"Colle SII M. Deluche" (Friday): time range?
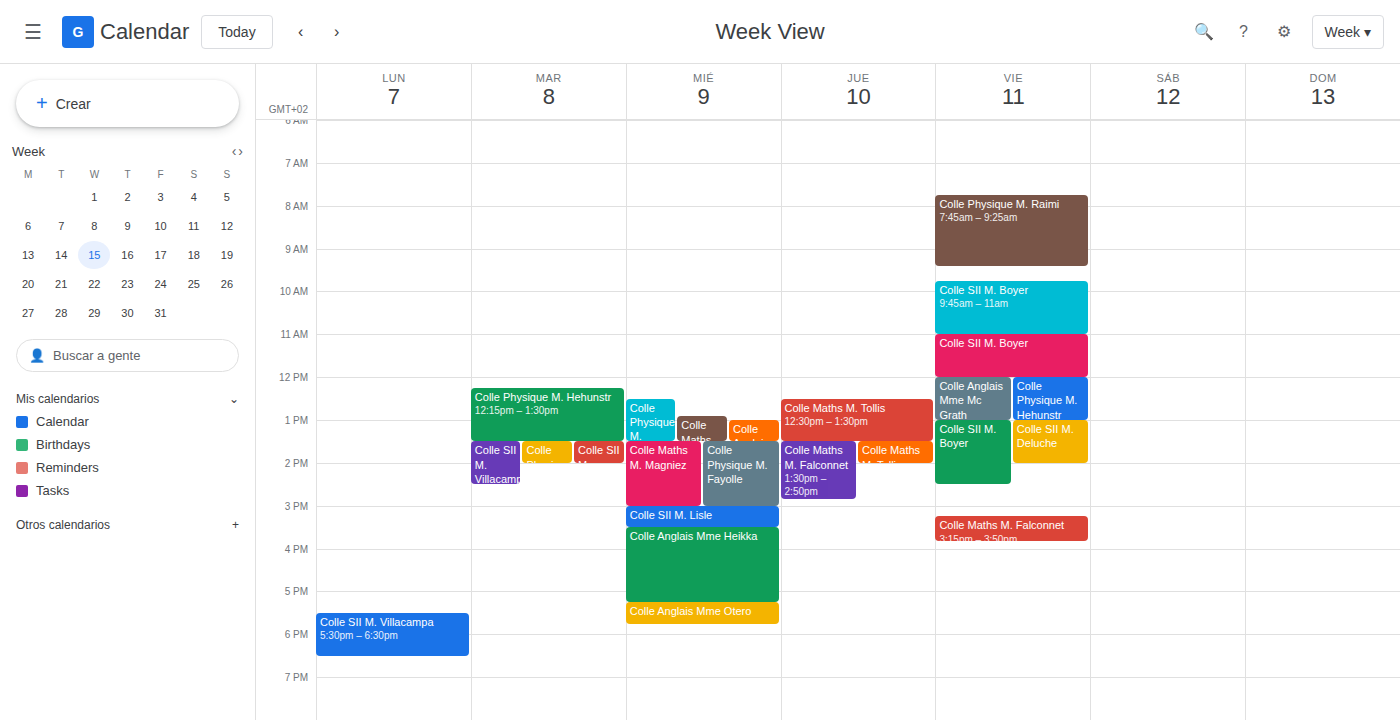
1:00 PM to 2:00 PM